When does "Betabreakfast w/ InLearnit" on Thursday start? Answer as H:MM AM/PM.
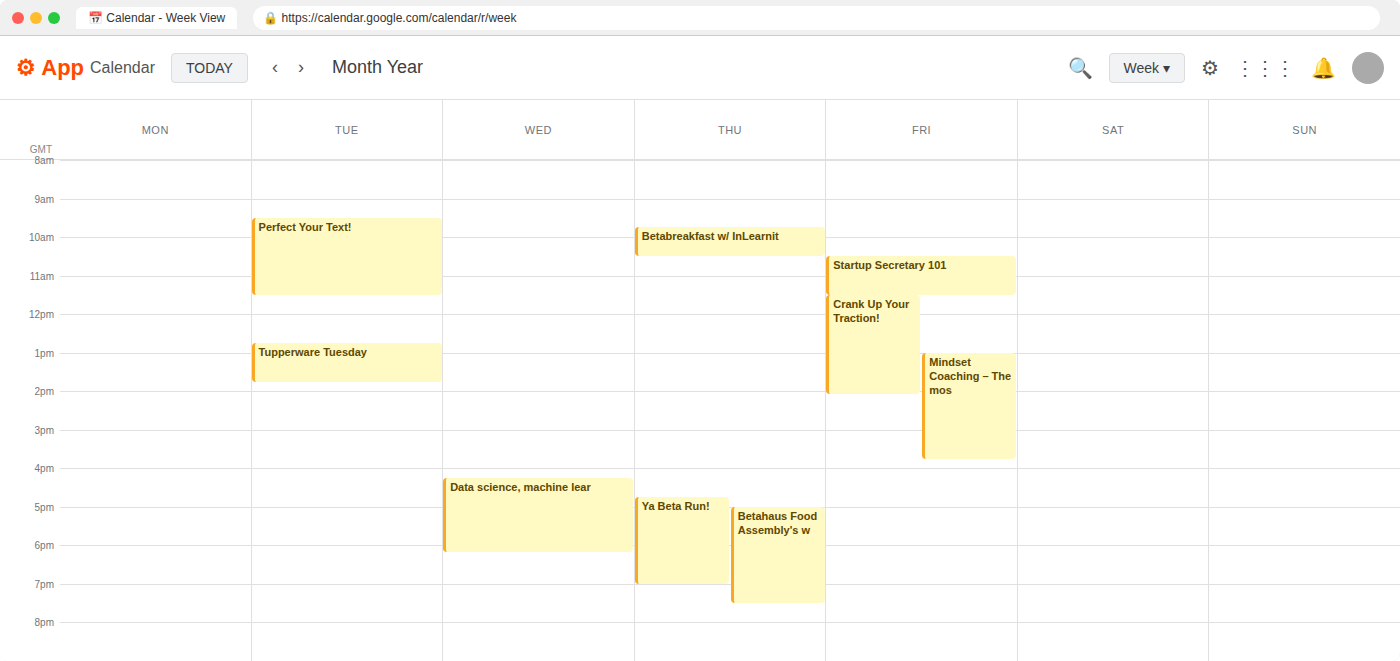
9:45 AM